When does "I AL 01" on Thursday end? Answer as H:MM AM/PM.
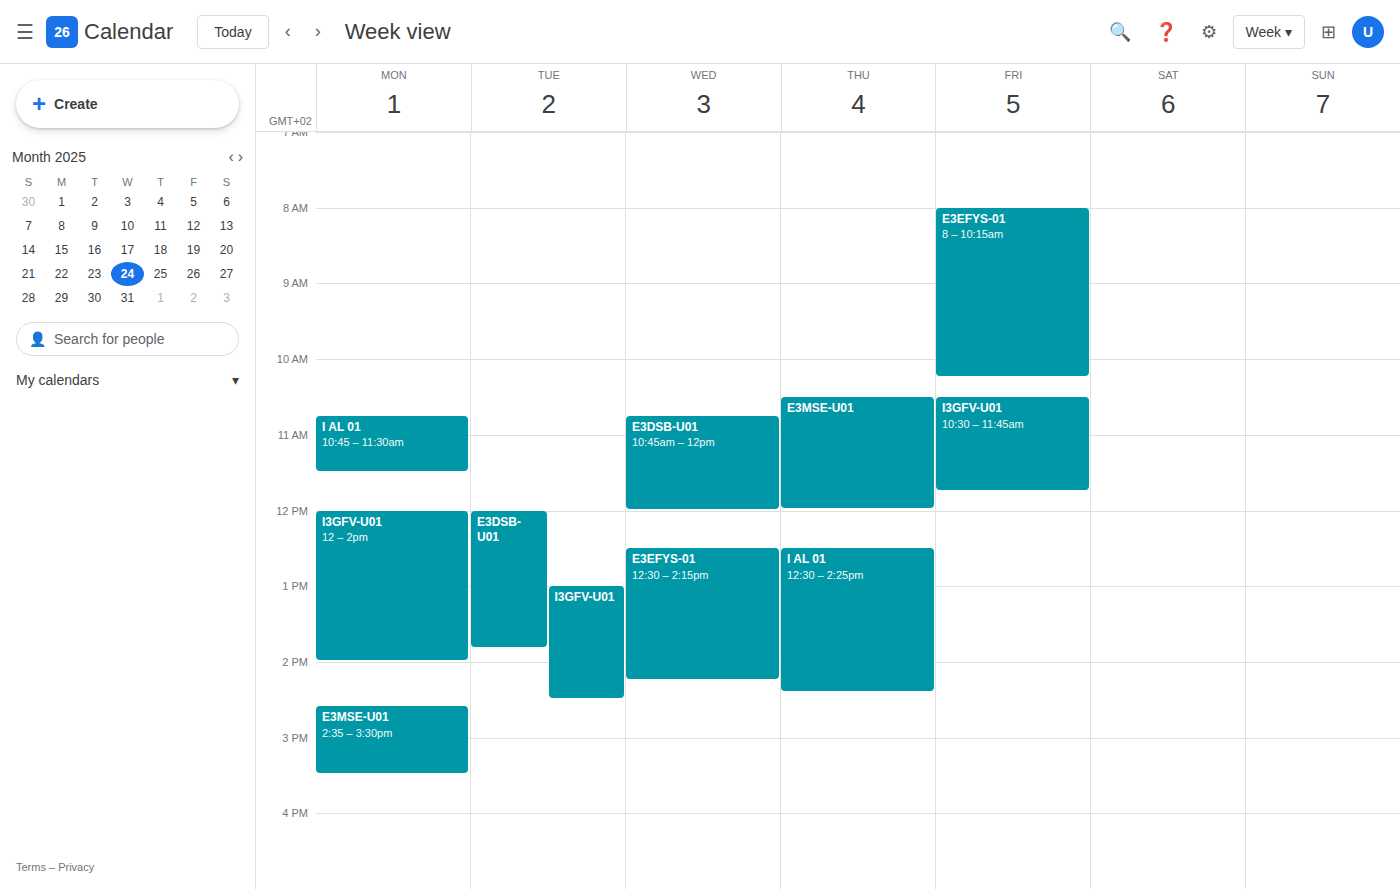
2:25 PM